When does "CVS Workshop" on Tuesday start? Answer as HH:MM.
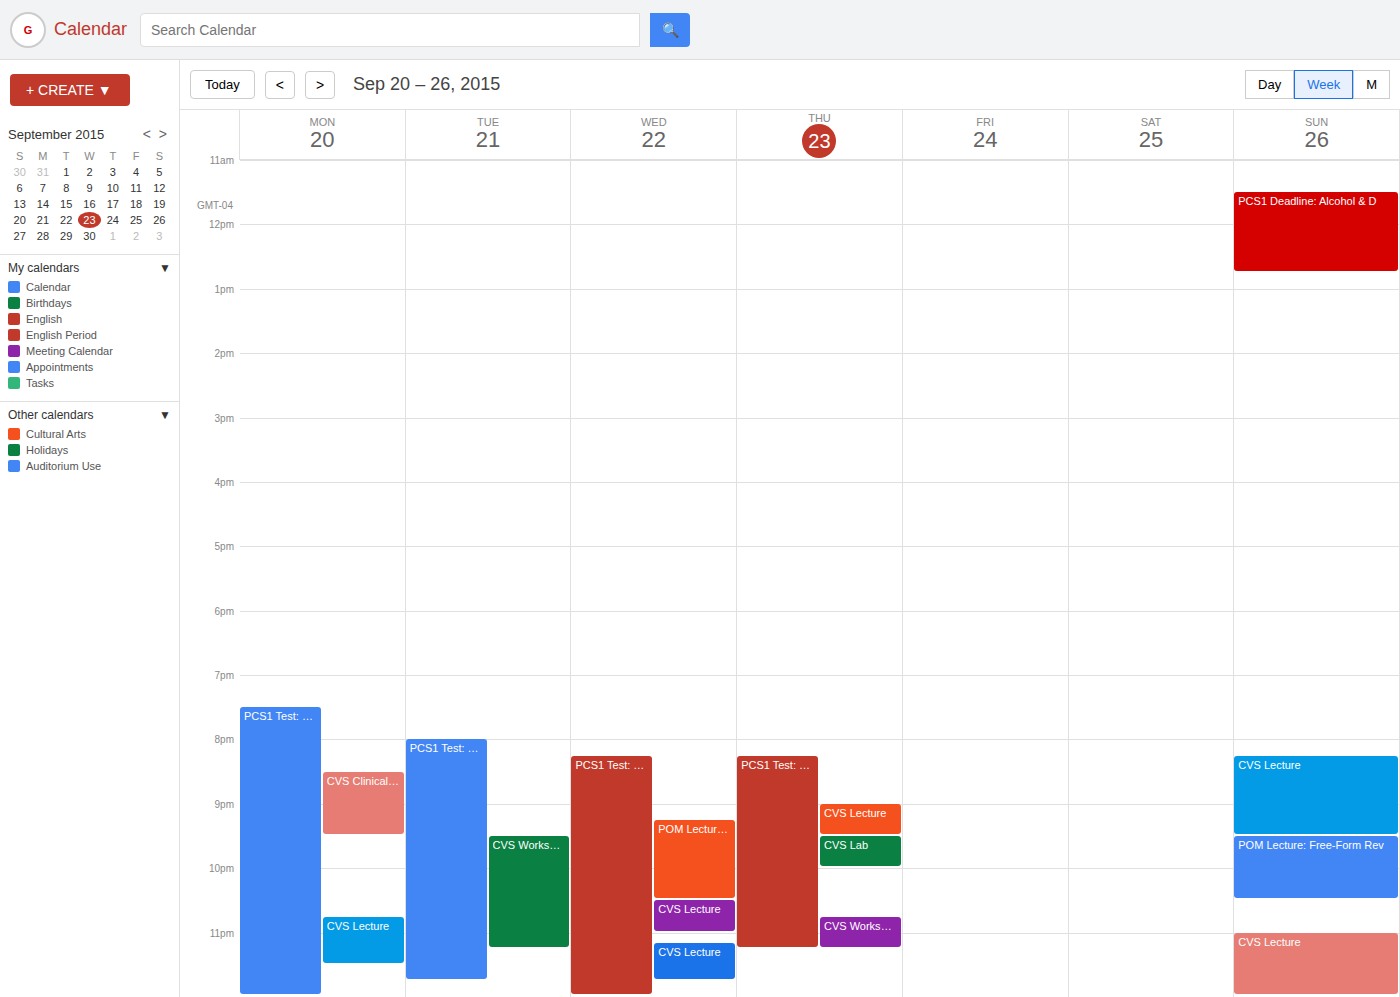
21:30